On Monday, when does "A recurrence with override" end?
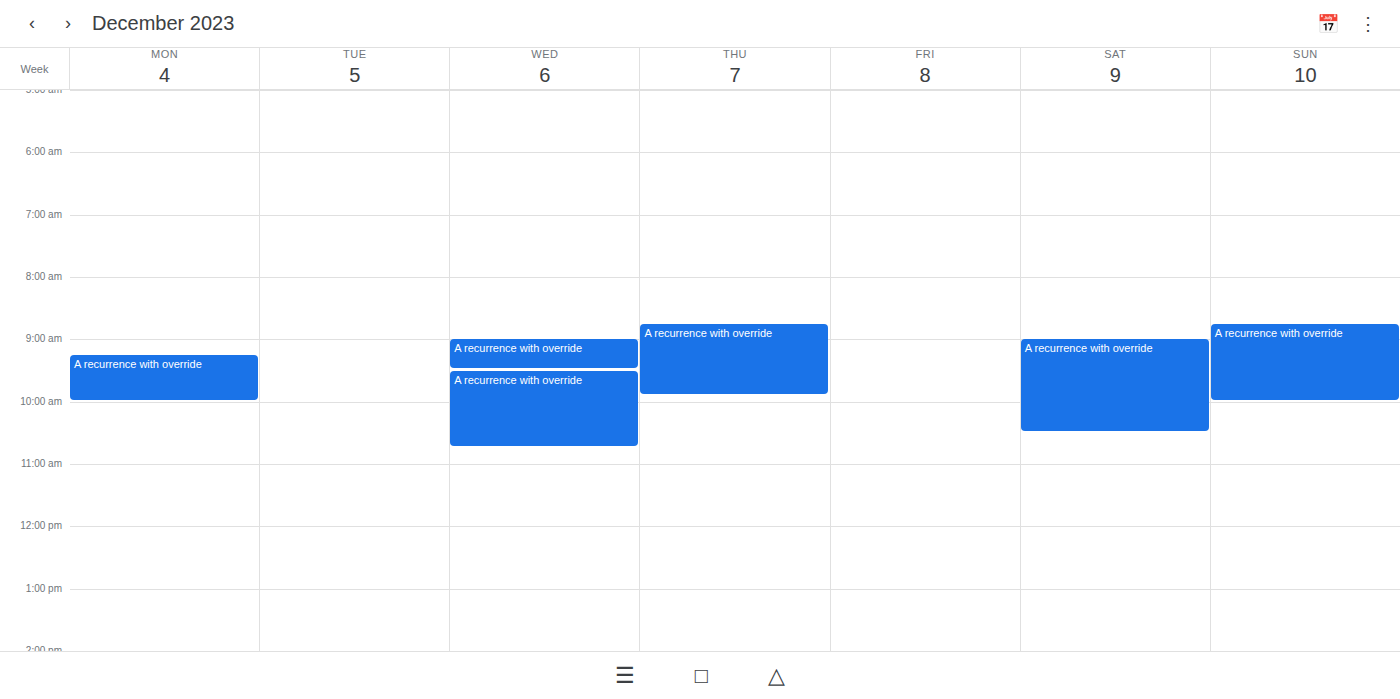
10:00 AM